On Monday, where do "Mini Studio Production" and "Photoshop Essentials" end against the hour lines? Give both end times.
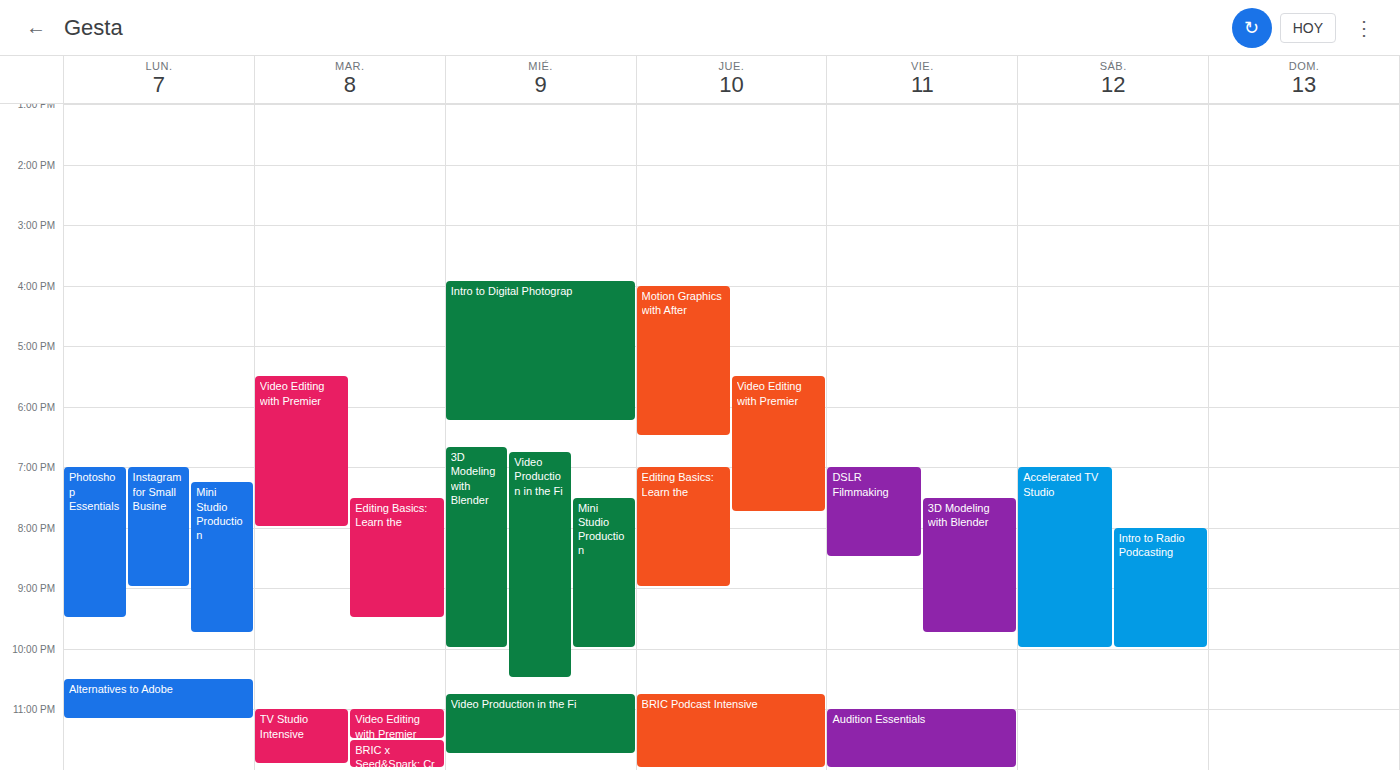
"Mini Studio Production": 9:45 PM, neither: three quarters of the way from the 9 PM line to the 10 PM line. "Photoshop Essentials": 9:30 PM, halfway between the 9 PM and 10 PM lines.